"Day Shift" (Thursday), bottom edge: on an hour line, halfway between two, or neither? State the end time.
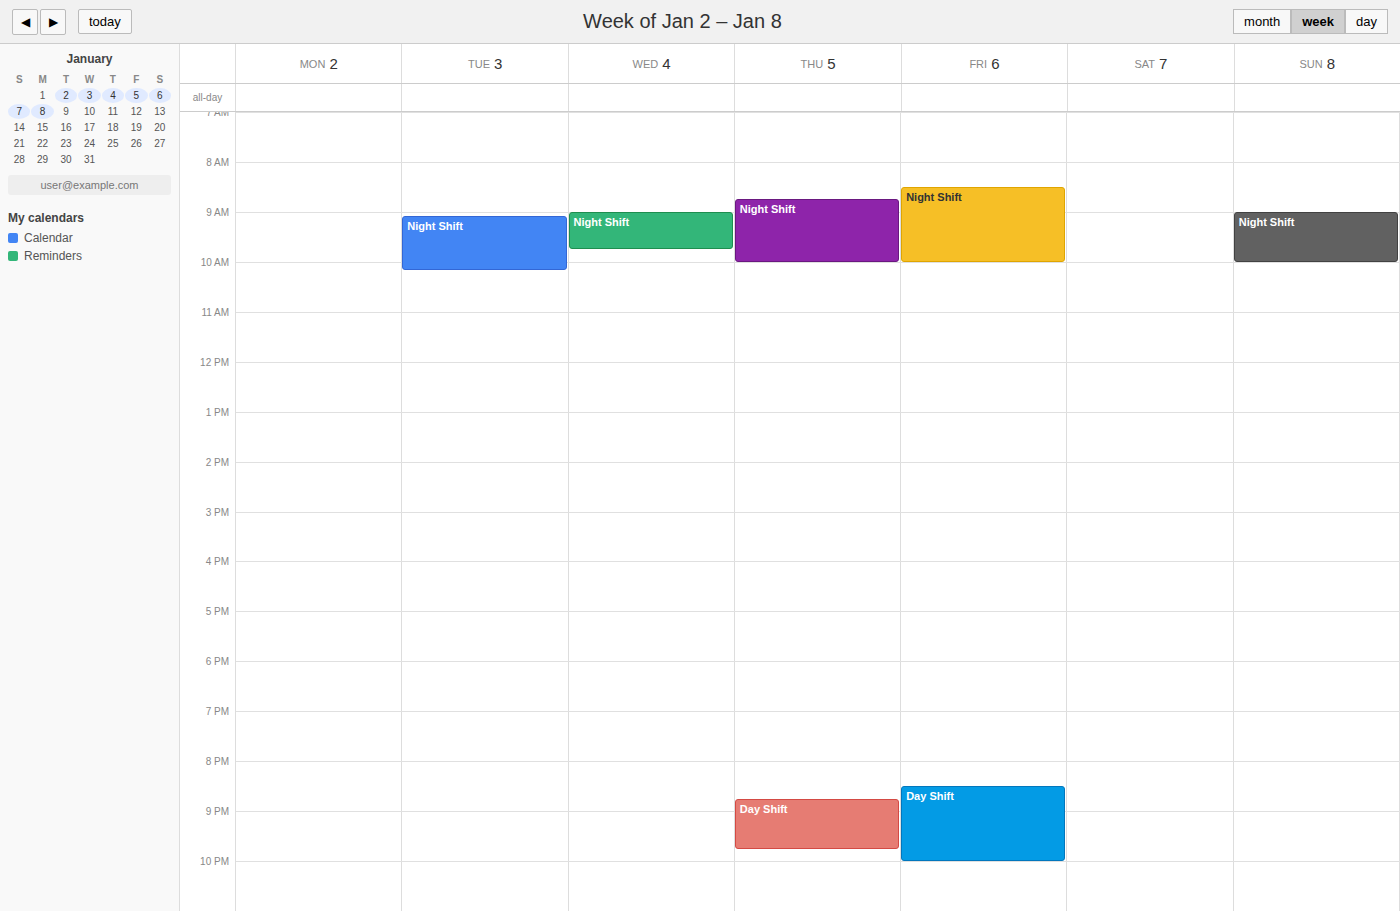
9:45 PM -- neither: three quarters of the way from the 9 PM line to the 10 PM line.